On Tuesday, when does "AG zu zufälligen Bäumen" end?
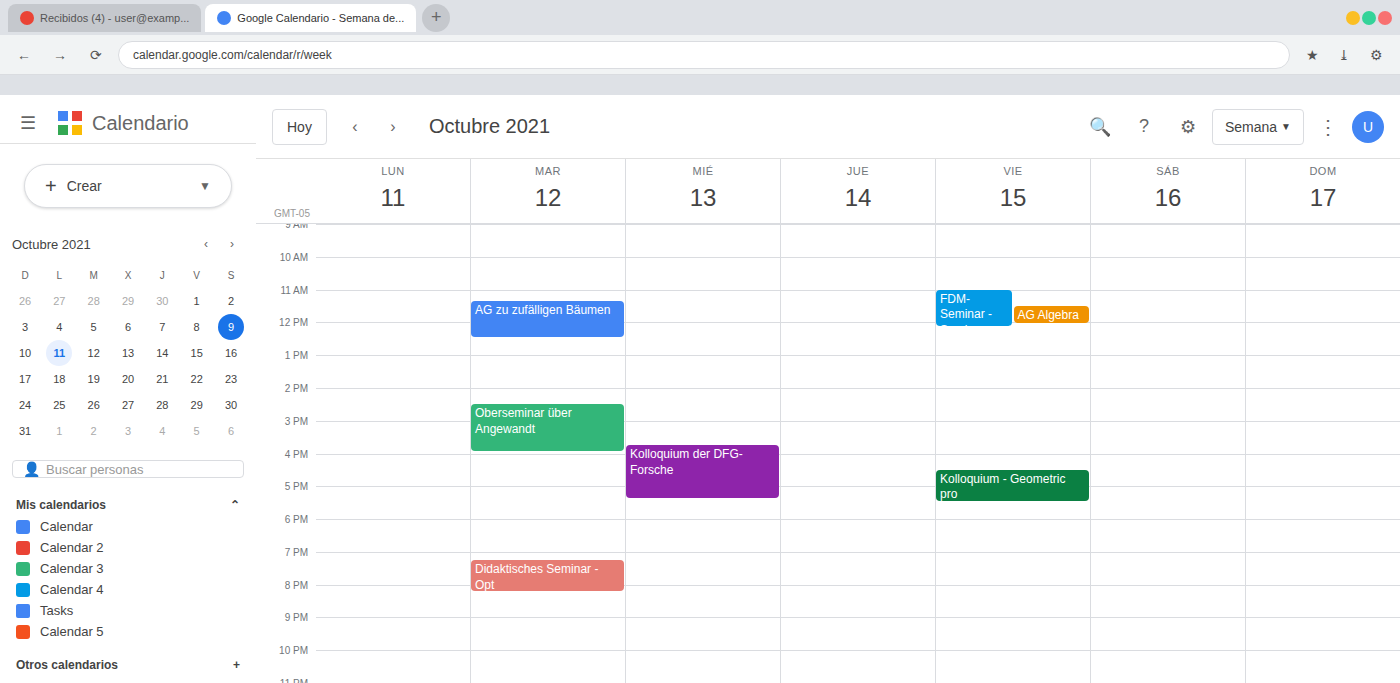
12:30 PM